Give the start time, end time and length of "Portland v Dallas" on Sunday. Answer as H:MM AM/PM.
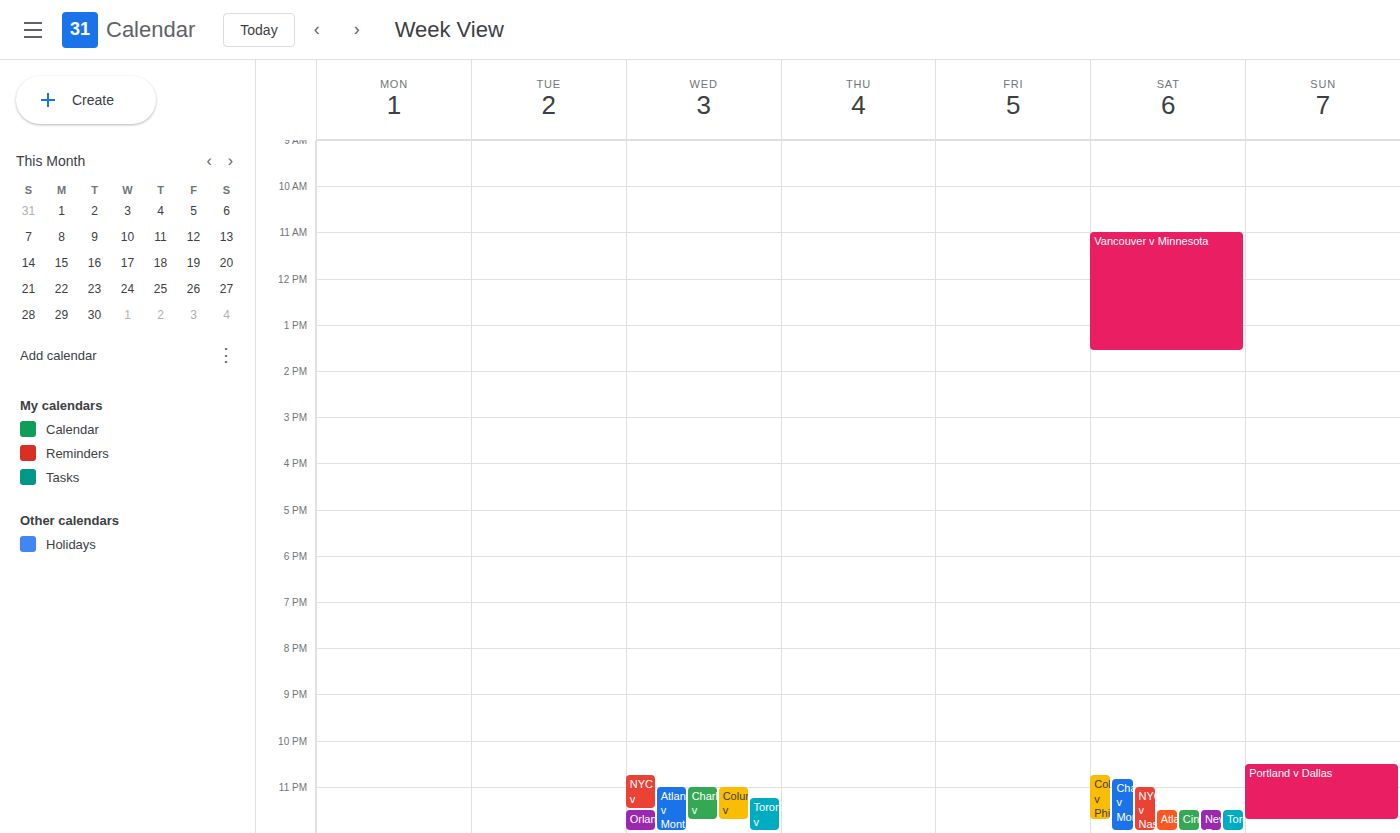
10:30 PM to 11:45 PM, 1 hour 15 minutes